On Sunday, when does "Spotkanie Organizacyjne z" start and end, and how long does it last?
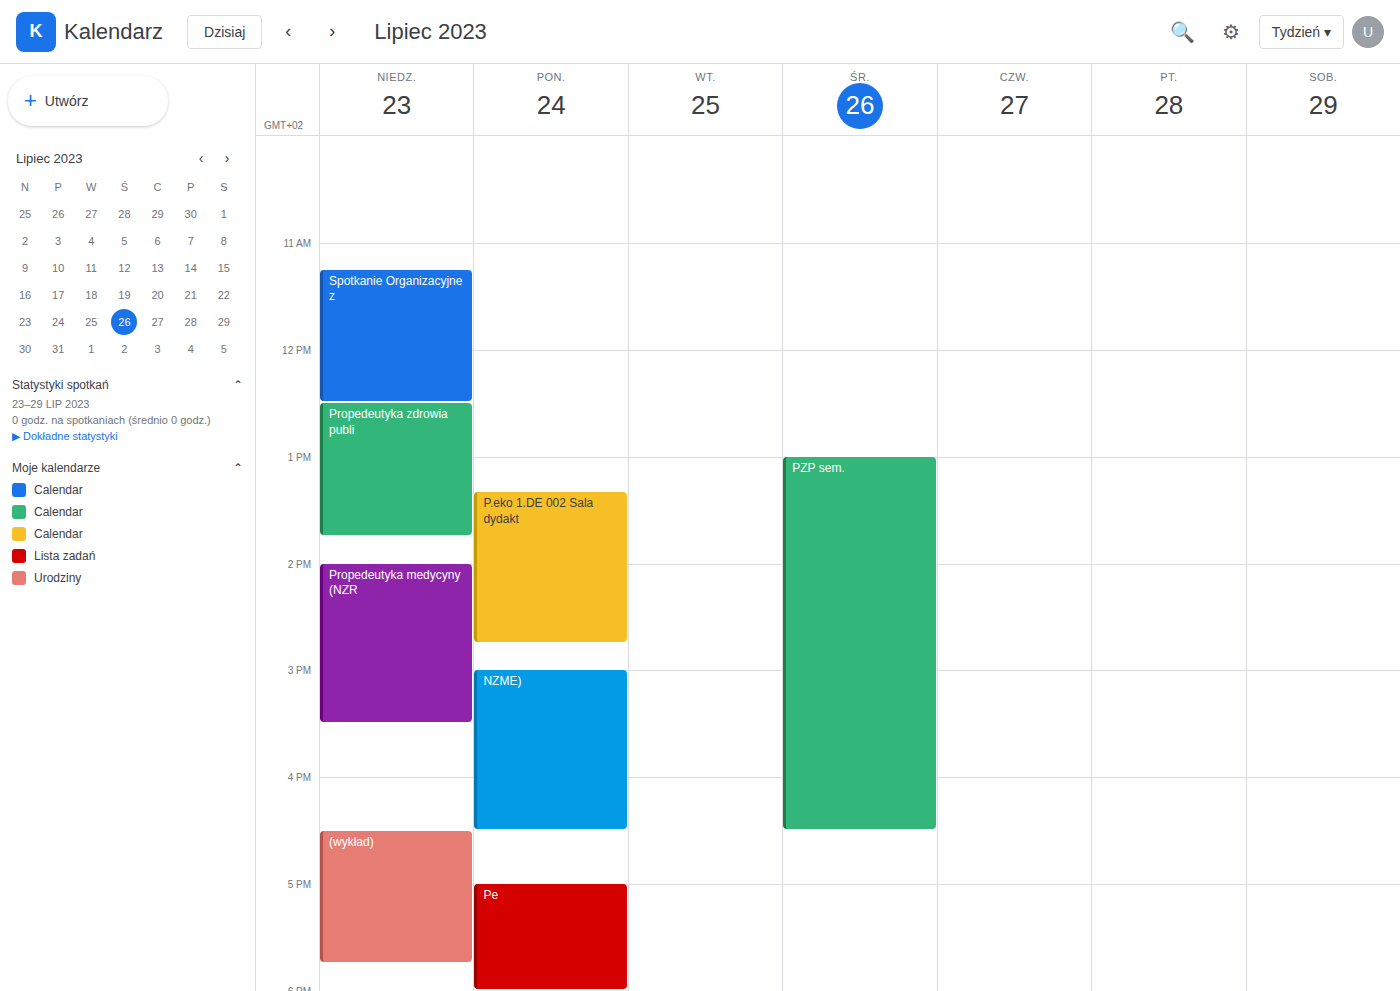
11:15 AM to 12:30 PM, 1 hour 15 minutes